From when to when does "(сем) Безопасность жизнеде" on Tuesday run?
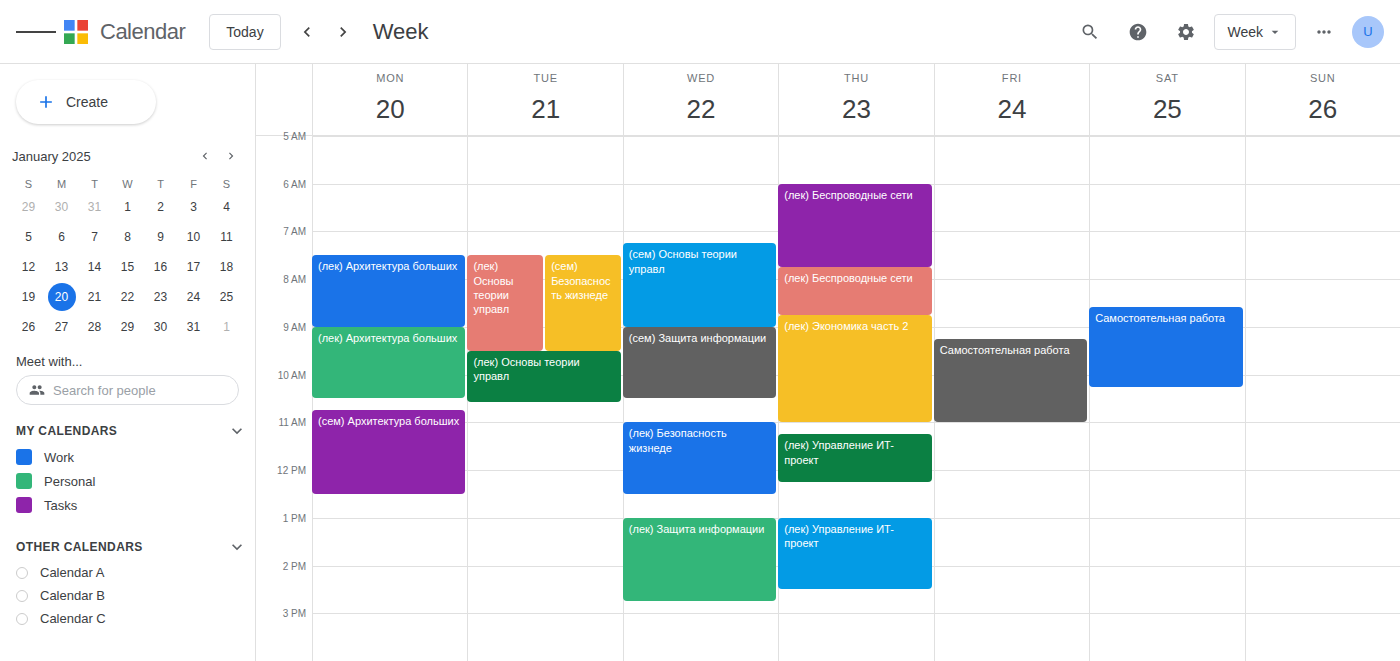
7:30 AM to 9:30 AM